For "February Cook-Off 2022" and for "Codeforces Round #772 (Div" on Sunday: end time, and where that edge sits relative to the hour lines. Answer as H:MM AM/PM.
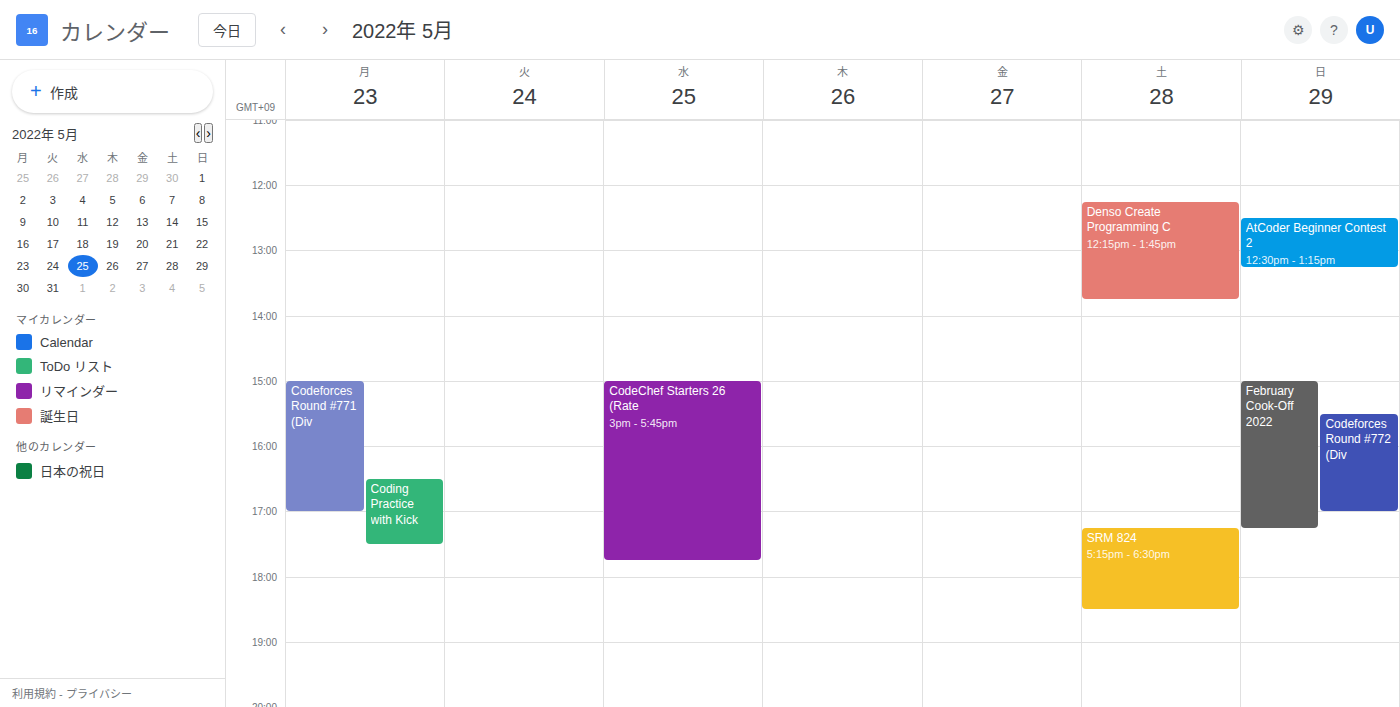
"February Cook-Off 2022": 5:15 PM, neither: a quarter of the way from the 5 PM line to the 6 PM line. "Codeforces Round #772 (Div": 5:00 PM, exactly on the 5 PM line.